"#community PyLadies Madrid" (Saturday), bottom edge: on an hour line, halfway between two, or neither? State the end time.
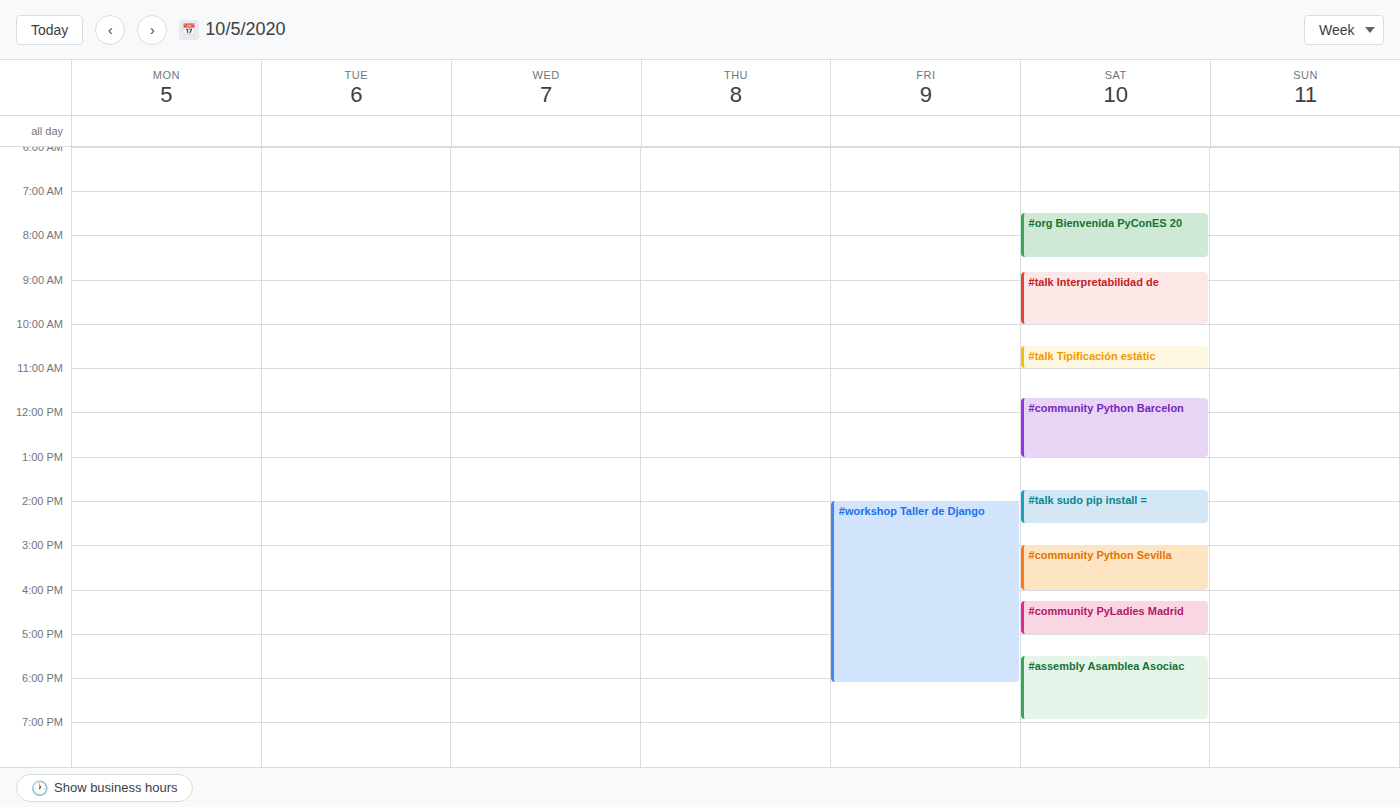
5:00 PM -- exactly on the 5 PM line.